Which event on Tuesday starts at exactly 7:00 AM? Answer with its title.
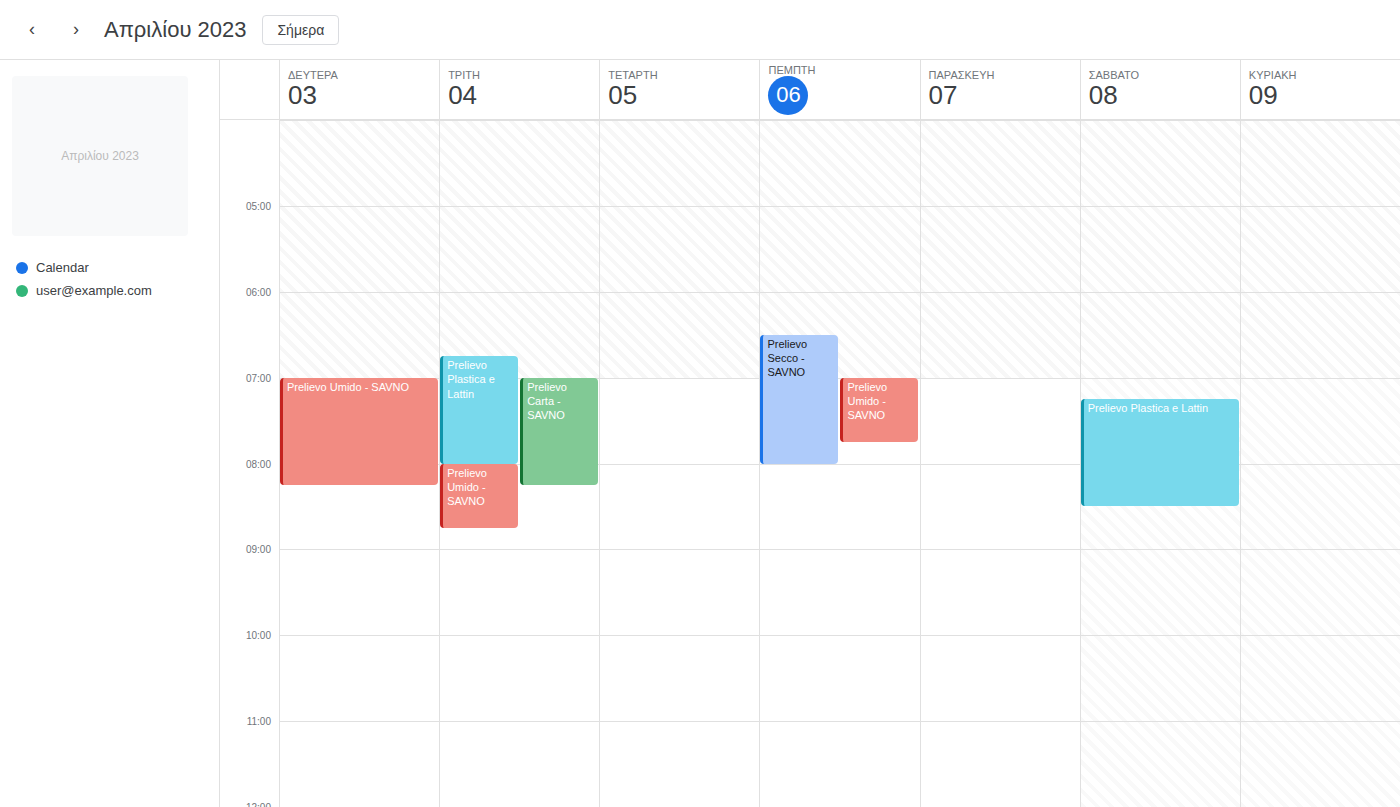
"Prelievo Carta - SAVNO"